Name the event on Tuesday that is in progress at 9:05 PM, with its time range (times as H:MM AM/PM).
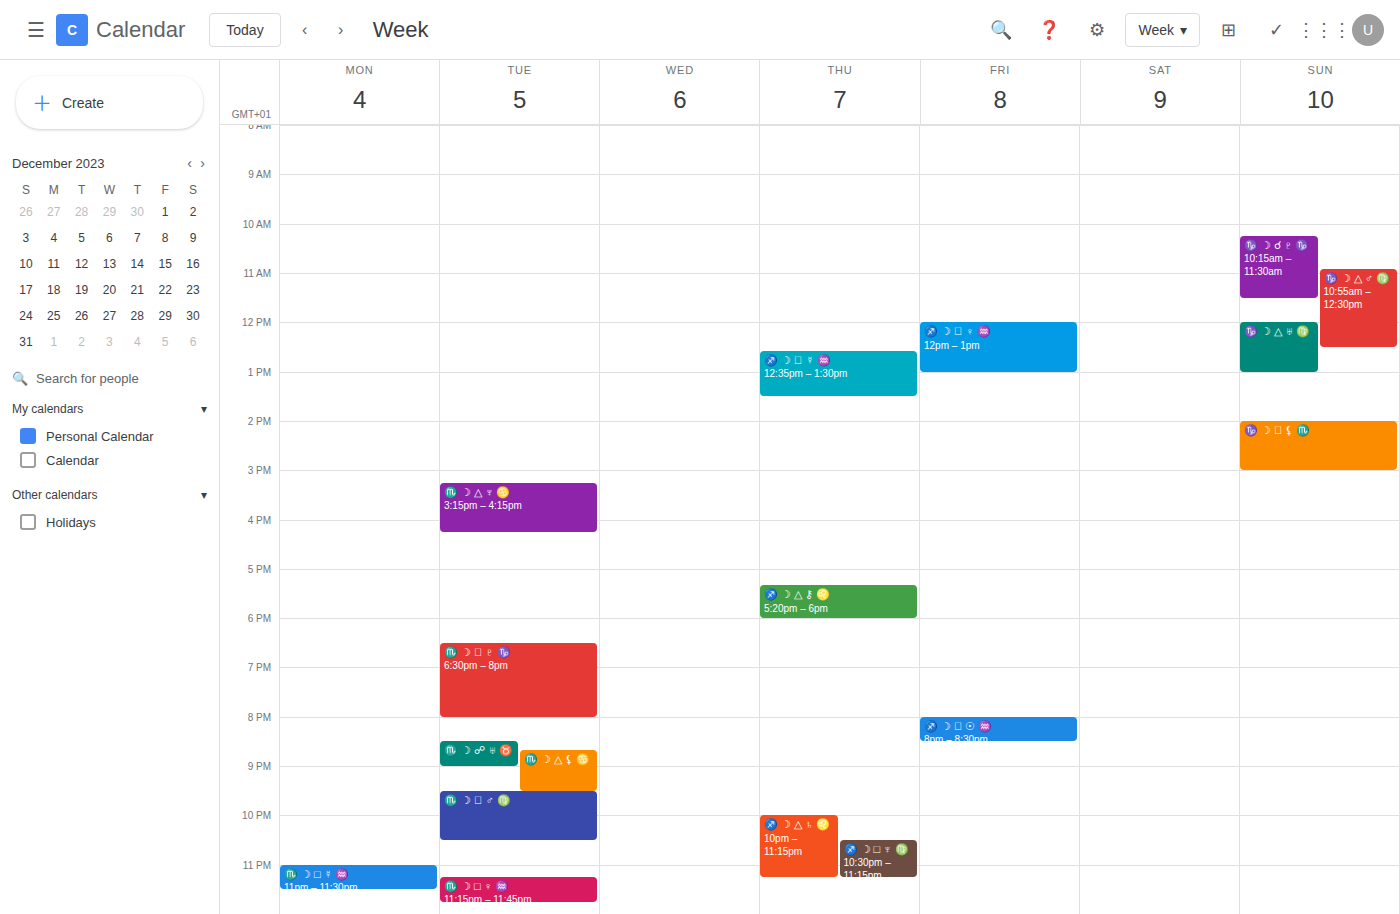
"♏️ ☽ △ ⚸ ♋️", 8:40 PM to 9:30 PM